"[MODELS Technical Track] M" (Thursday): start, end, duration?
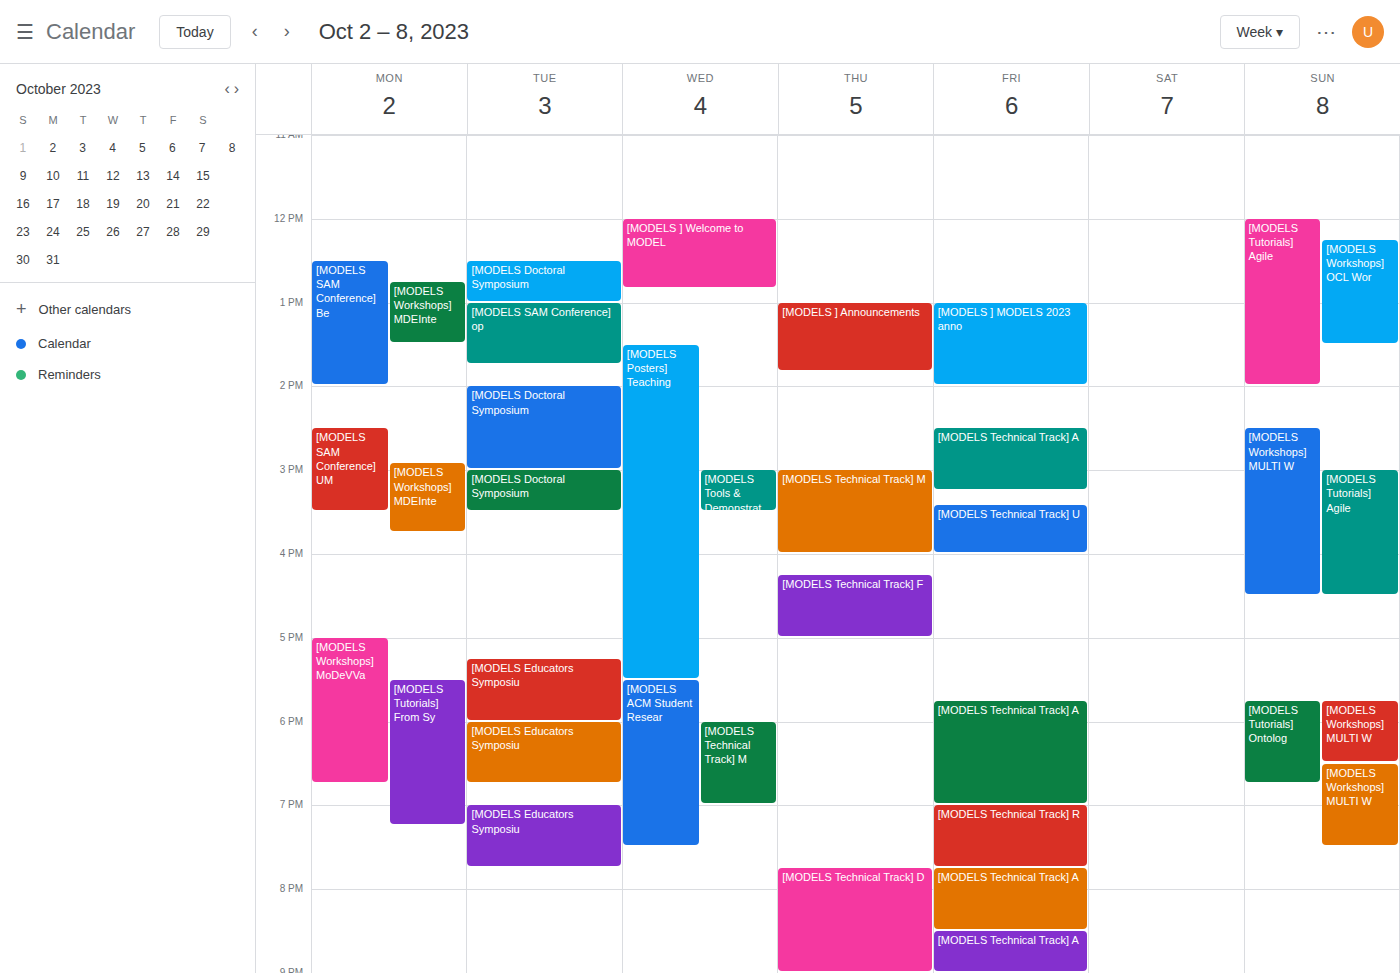
3:00 PM to 4:00 PM, 1 hour